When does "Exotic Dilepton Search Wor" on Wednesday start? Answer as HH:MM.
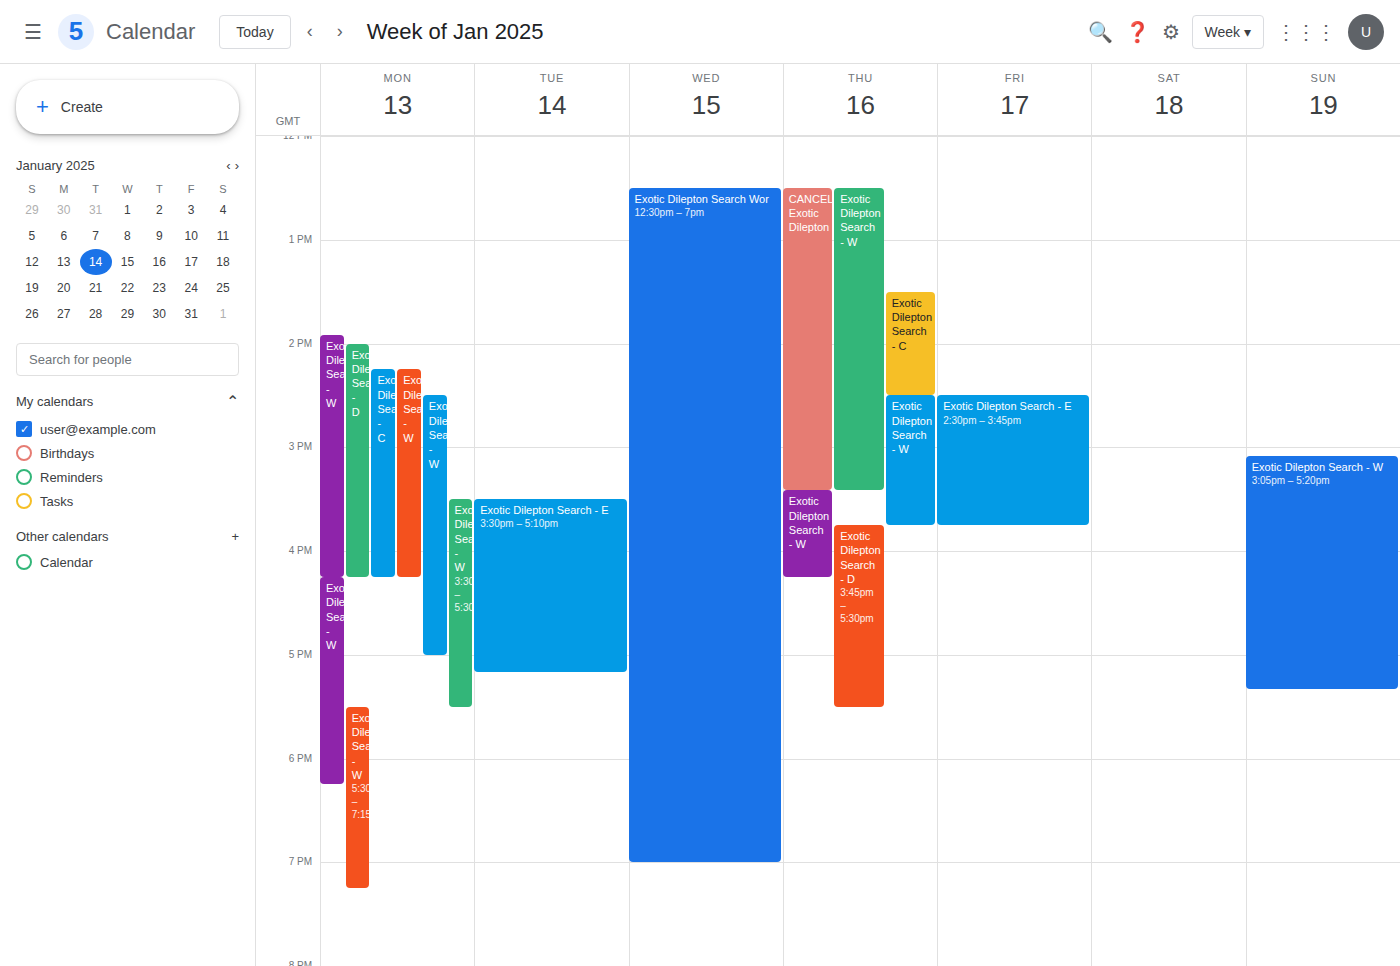
12:30